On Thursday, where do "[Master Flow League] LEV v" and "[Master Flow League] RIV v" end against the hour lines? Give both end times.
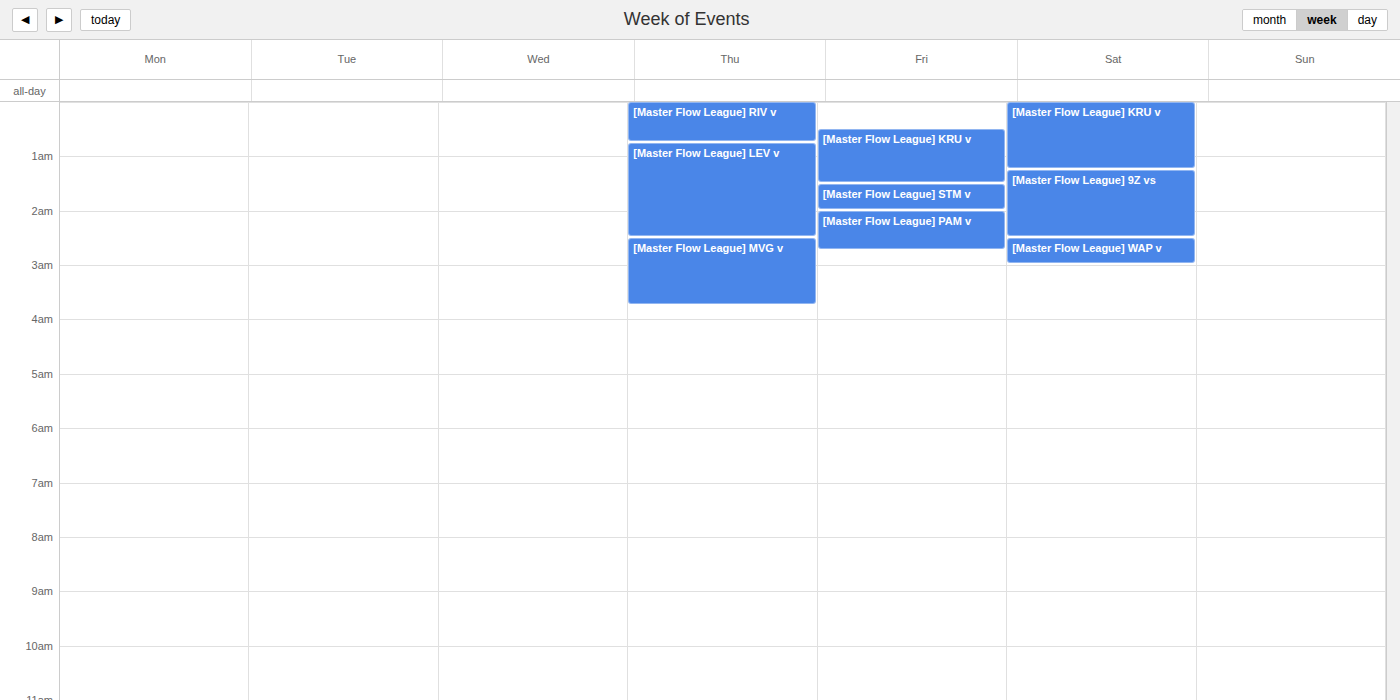
"[Master Flow League] LEV v": 2:30 AM, halfway between the 2 AM and 3 AM lines. "[Master Flow League] RIV v": 12:45 AM, neither: three quarters of the way from the 12 AM line to the 1 AM line.